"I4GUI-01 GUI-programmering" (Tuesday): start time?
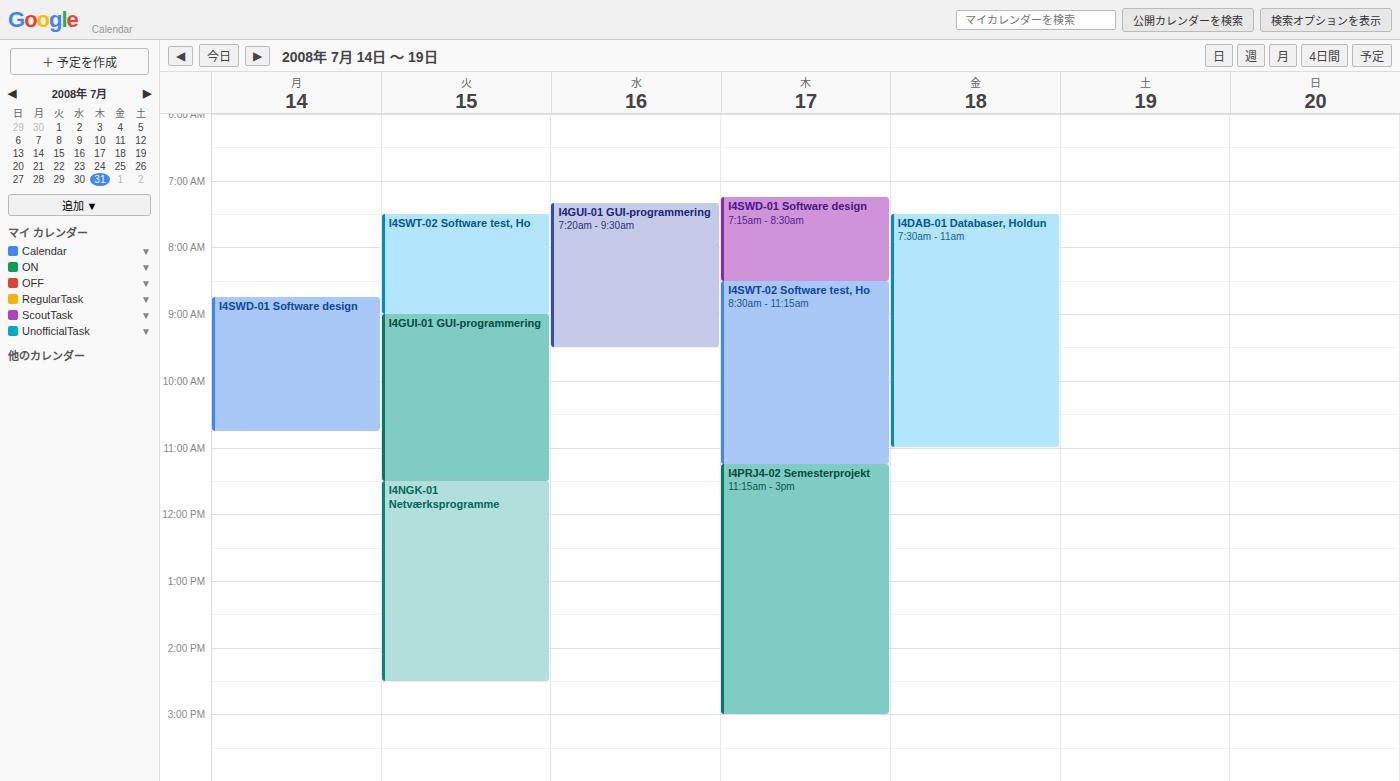
9:00 AM